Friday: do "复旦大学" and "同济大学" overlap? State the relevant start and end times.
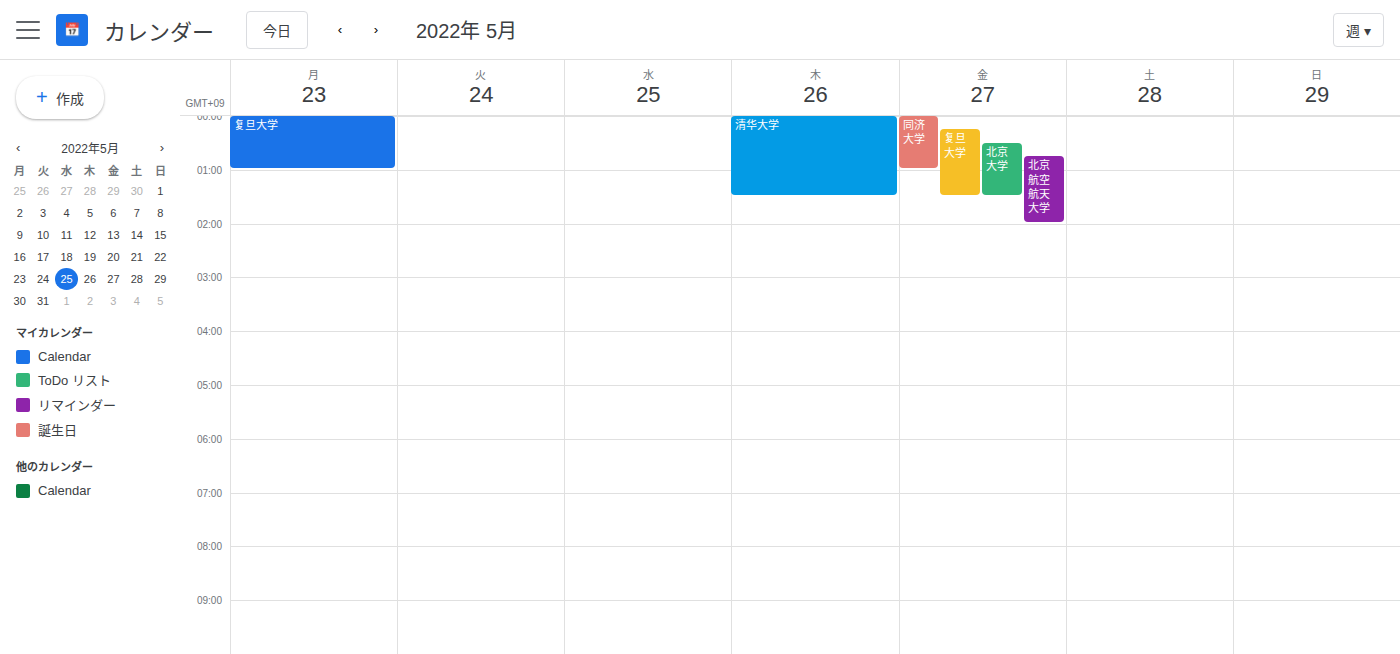
"复旦大学" starts at 12:15 AM, before "同济大学" ends at 1:00 AM -- they overlap.